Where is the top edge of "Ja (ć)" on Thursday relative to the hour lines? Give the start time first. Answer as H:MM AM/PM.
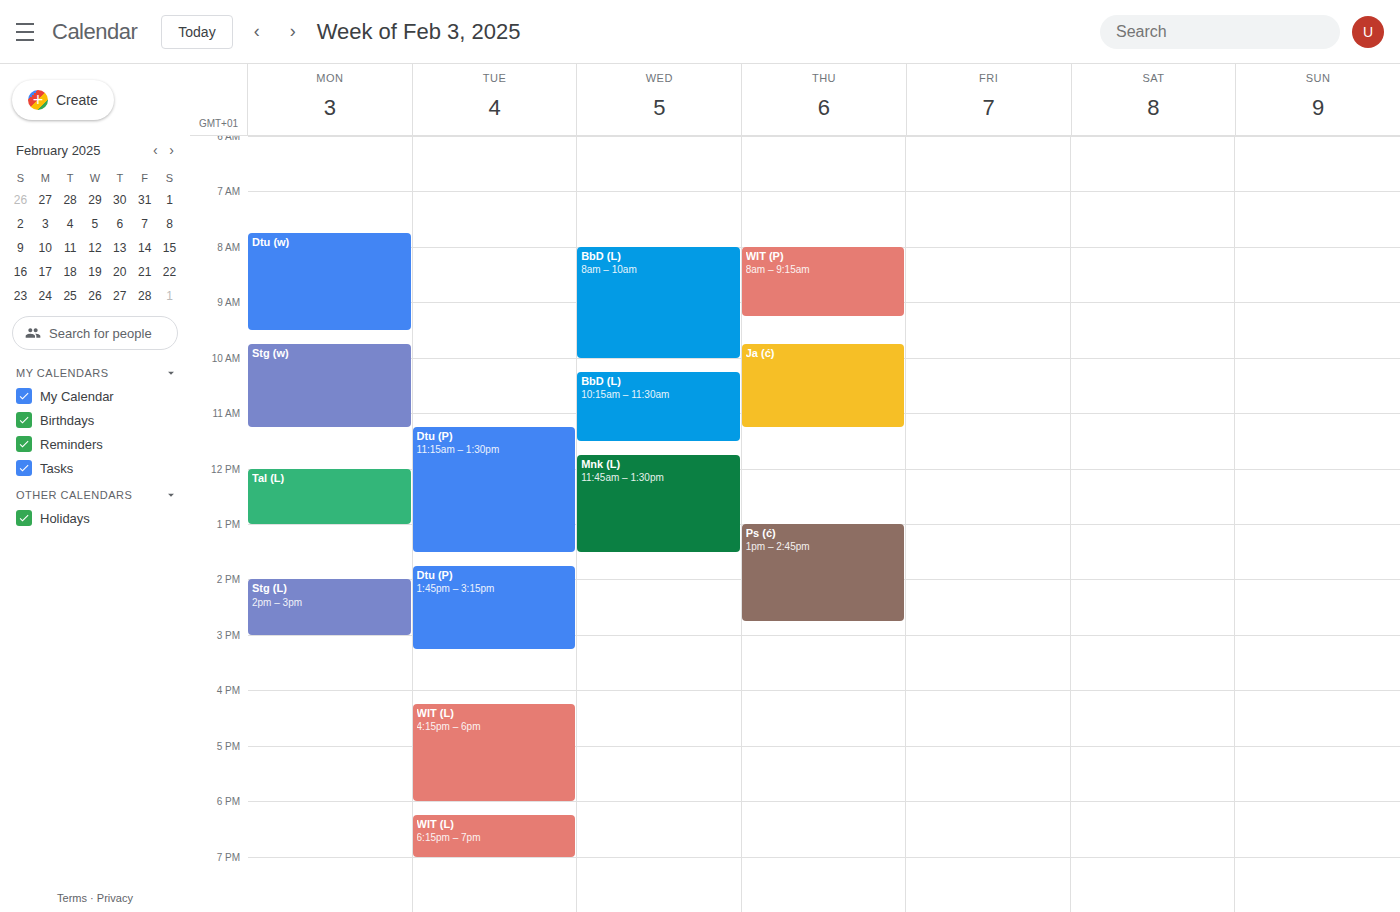
9:45 AM -- neither: three quarters of the way from the 9 AM line to the 10 AM line.